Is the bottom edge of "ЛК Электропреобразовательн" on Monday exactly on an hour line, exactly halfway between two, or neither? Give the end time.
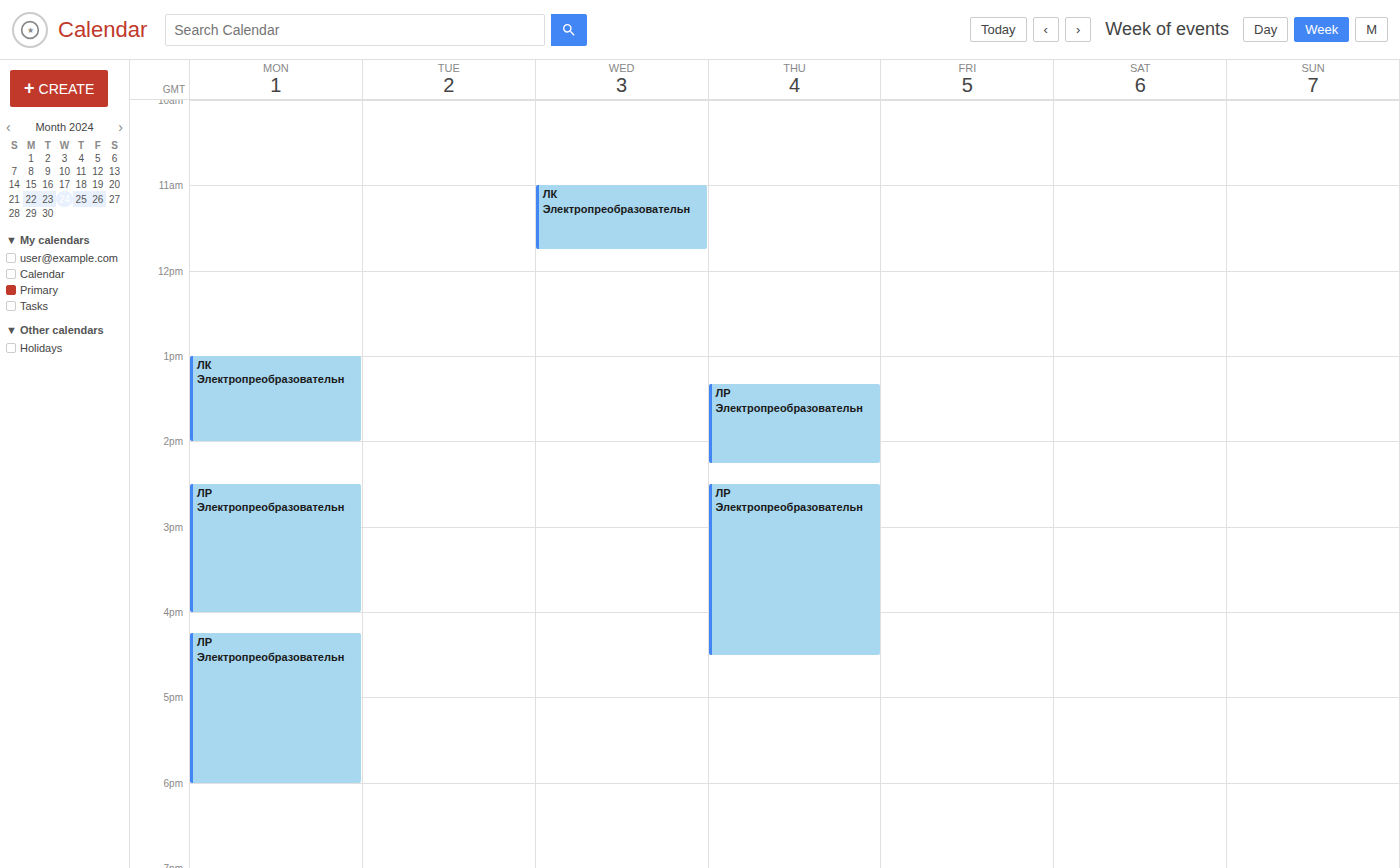
2:00 PM -- exactly on the 2 PM line.